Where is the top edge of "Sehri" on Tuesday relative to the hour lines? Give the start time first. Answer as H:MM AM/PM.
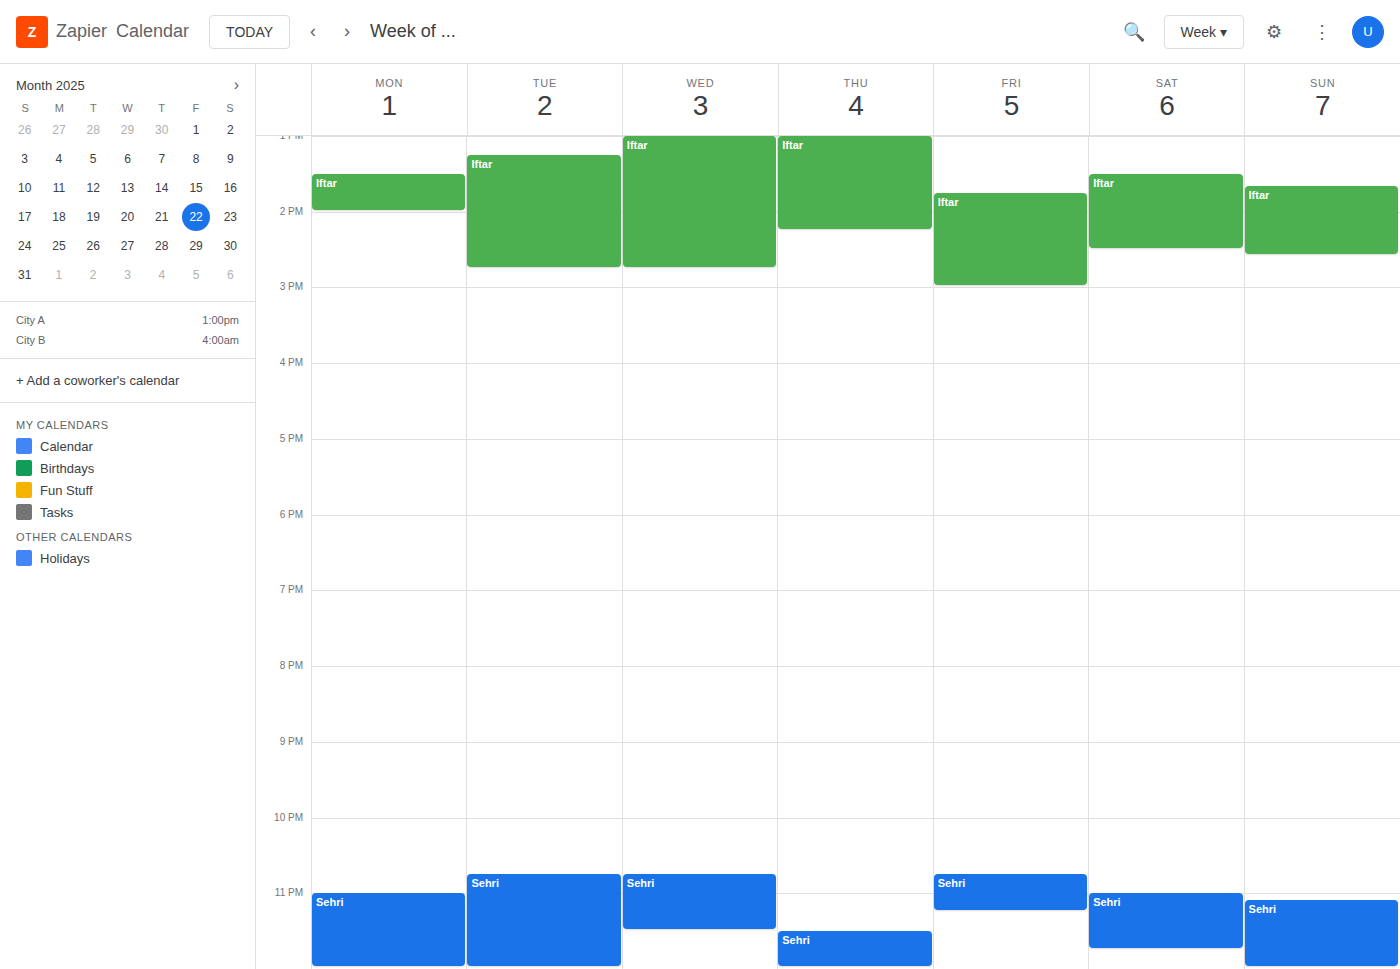
10:45 PM -- neither: three quarters of the way from the 10 PM line to the 11 PM line.